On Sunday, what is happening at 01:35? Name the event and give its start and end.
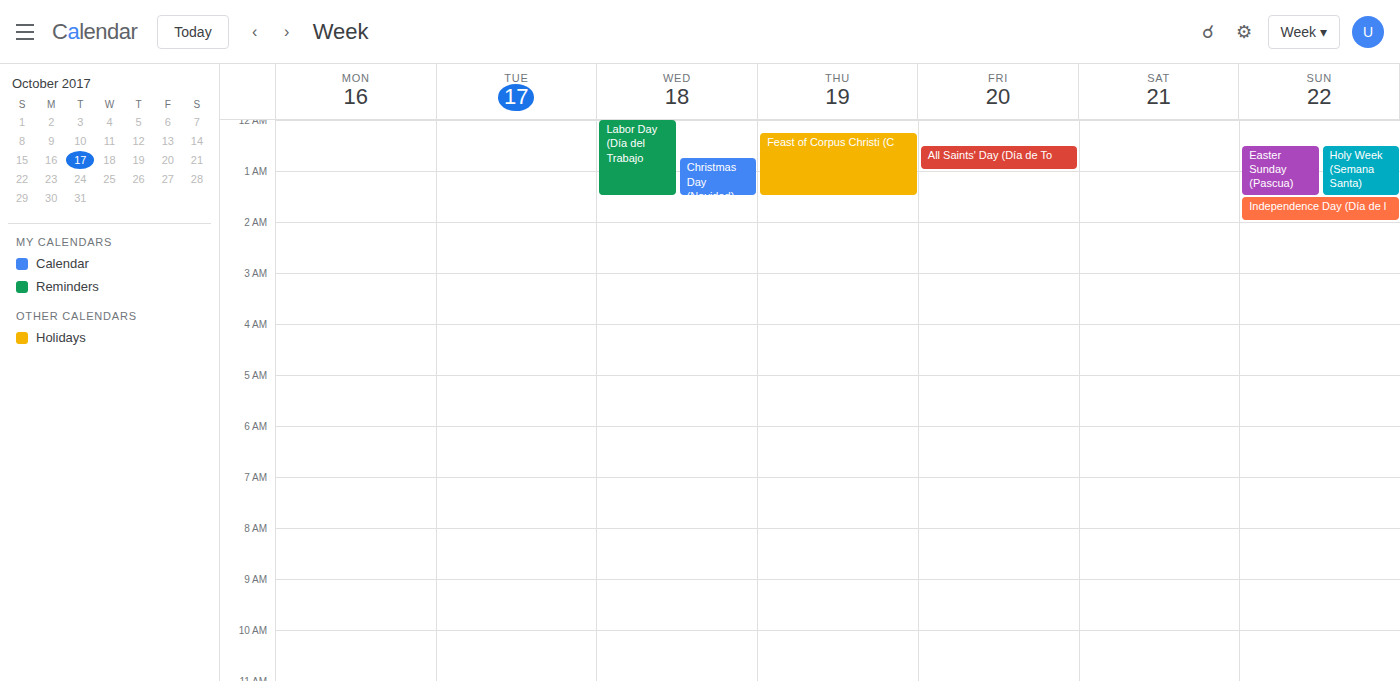
"Independence Day (Día de l", 01:30 to 02:00